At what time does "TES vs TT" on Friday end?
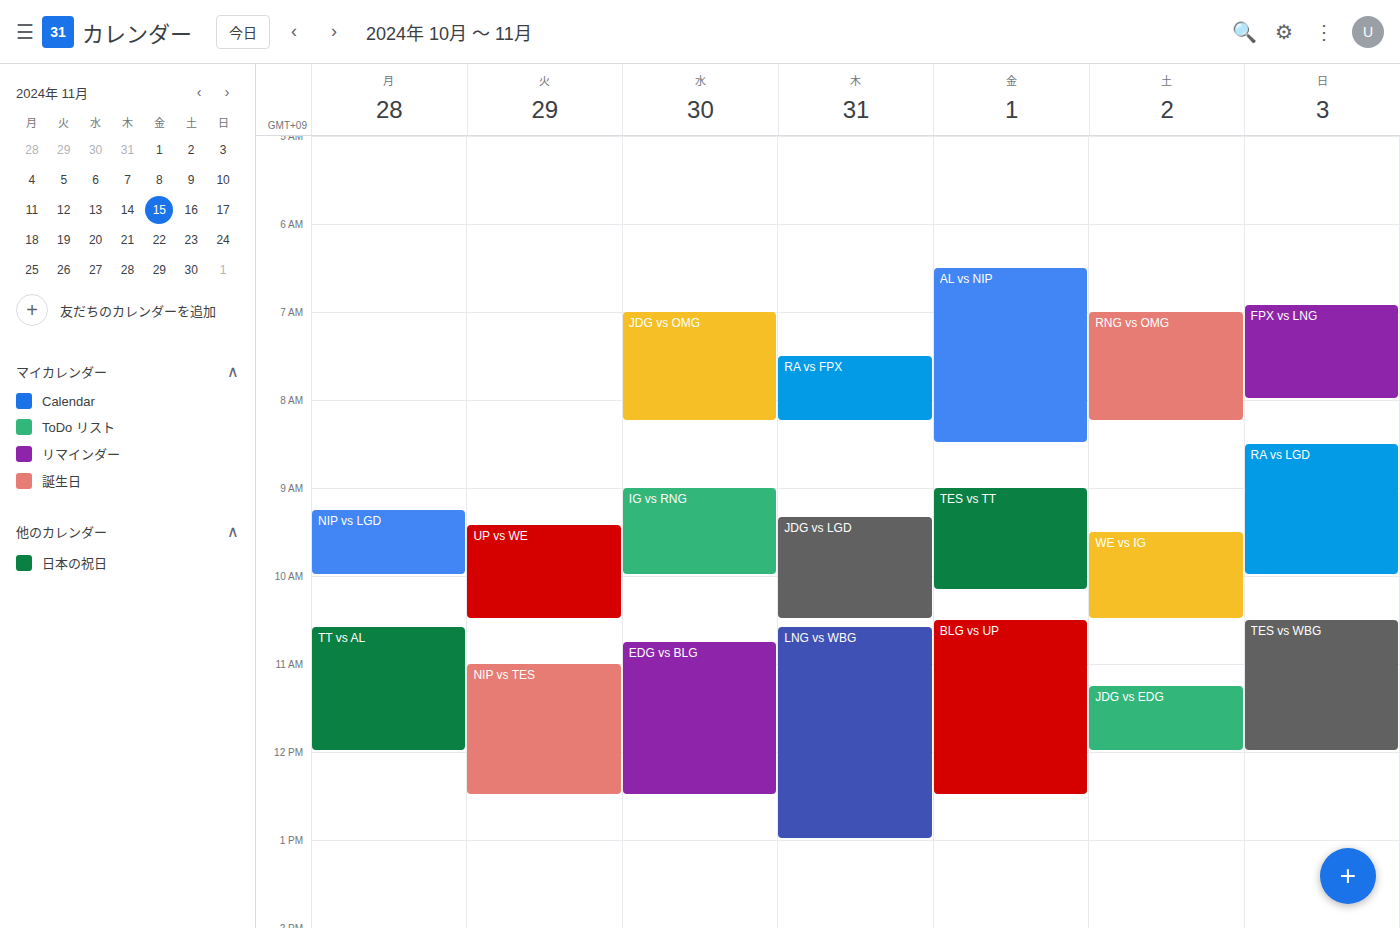
10:10 AM